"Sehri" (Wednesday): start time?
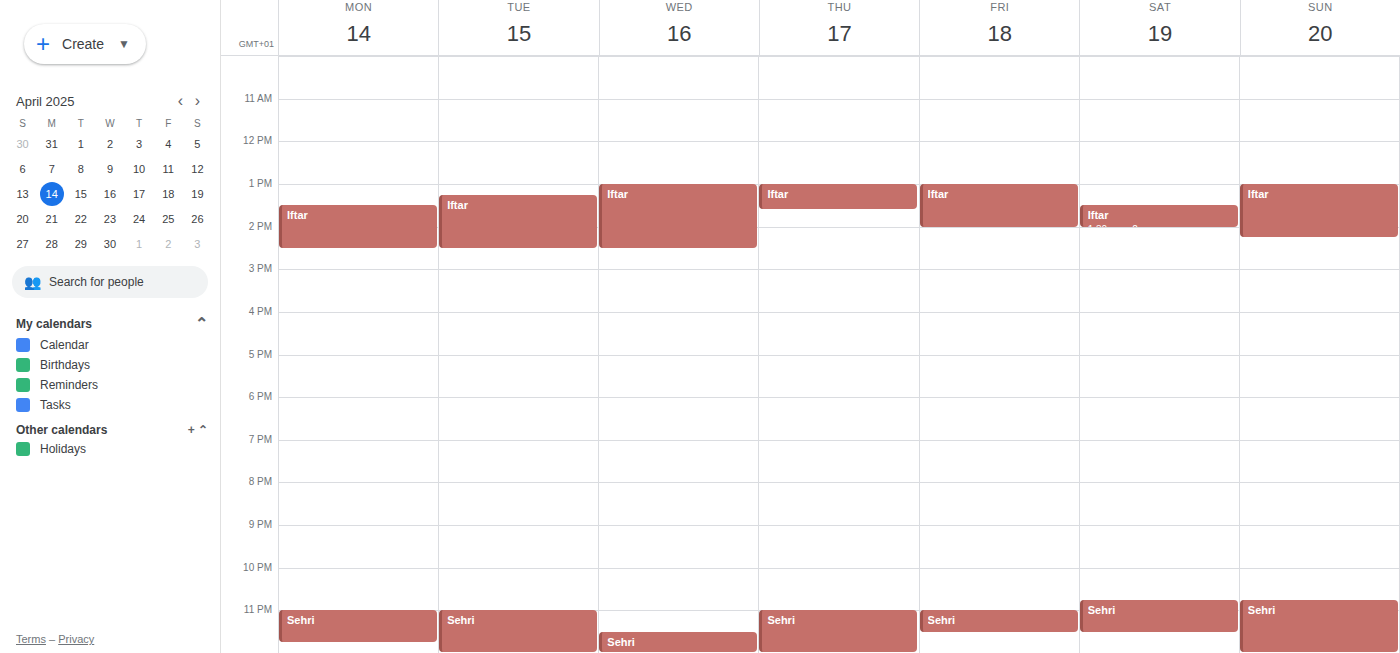
11:30 PM